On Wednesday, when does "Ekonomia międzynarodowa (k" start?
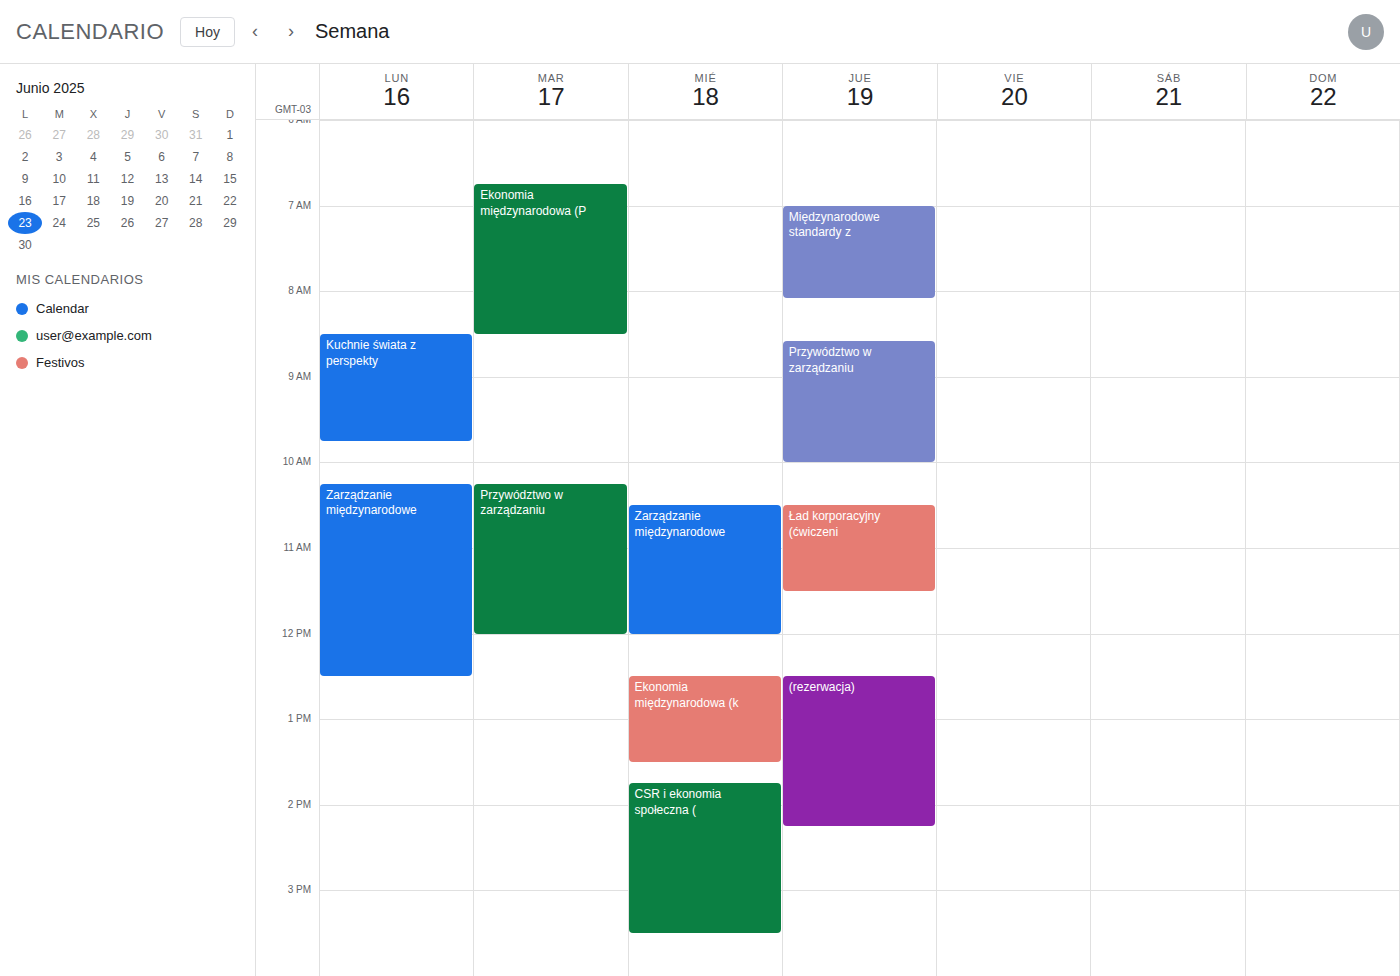
12:30 PM